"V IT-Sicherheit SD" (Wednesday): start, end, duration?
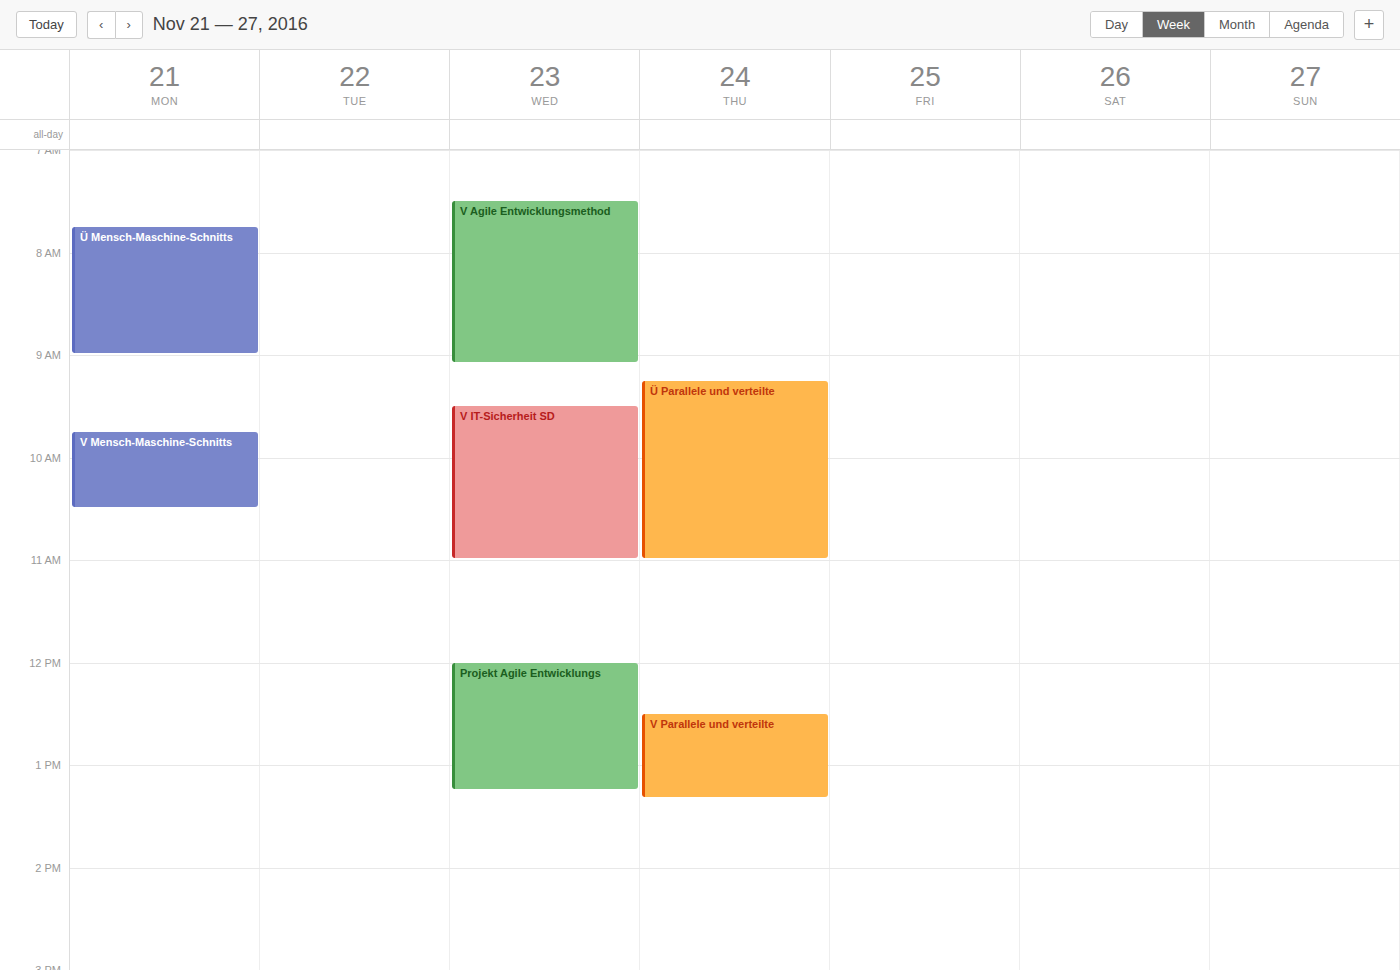
09:30 to 11:00, 1 hour 30 minutes